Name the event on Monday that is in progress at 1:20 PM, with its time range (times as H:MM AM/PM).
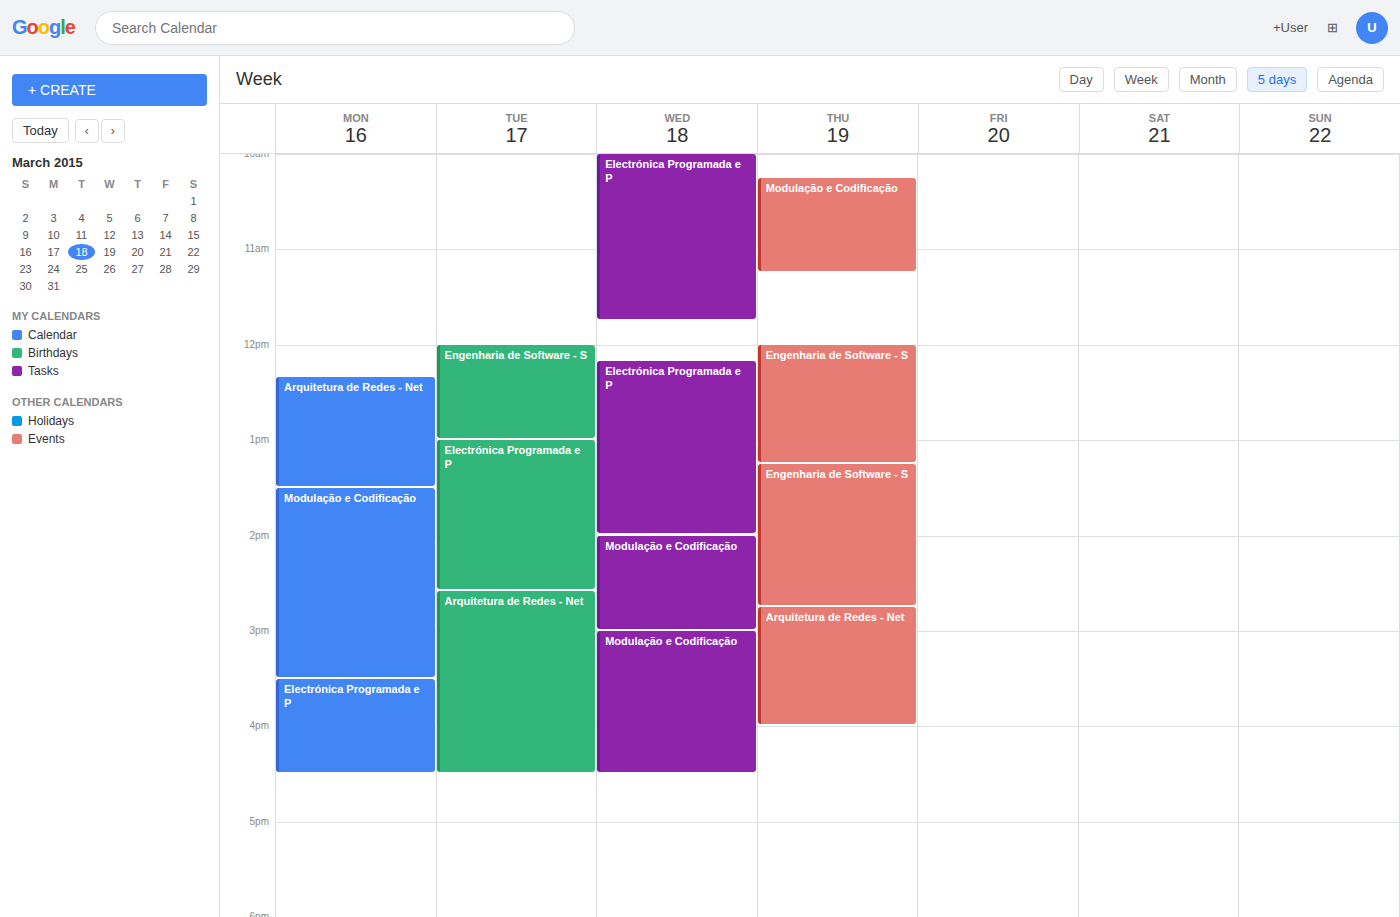
"Arquitetura de Redes - Net", 12:20 PM to 1:30 PM